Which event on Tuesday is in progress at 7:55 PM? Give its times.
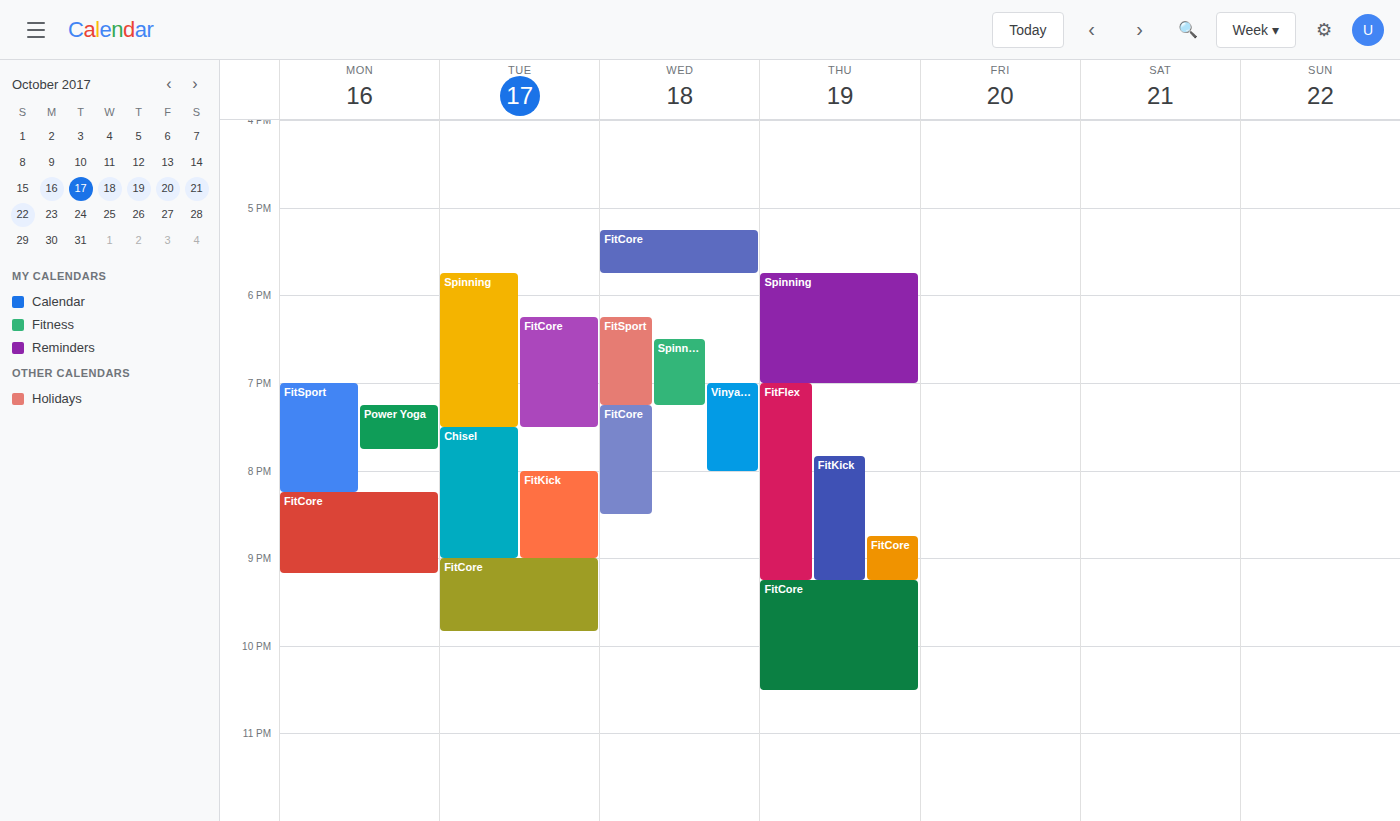
"Chisel", 7:30 PM to 9:00 PM